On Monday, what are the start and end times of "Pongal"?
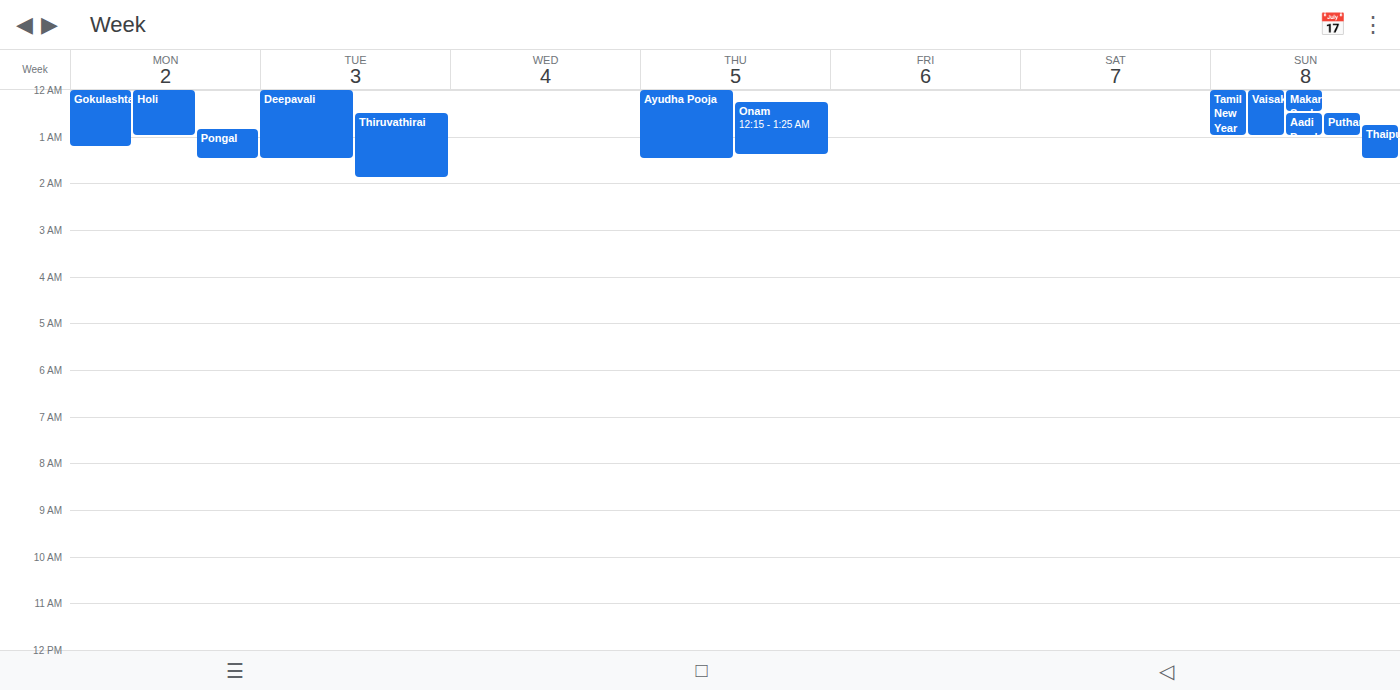
12:50 AM to 1:30 AM